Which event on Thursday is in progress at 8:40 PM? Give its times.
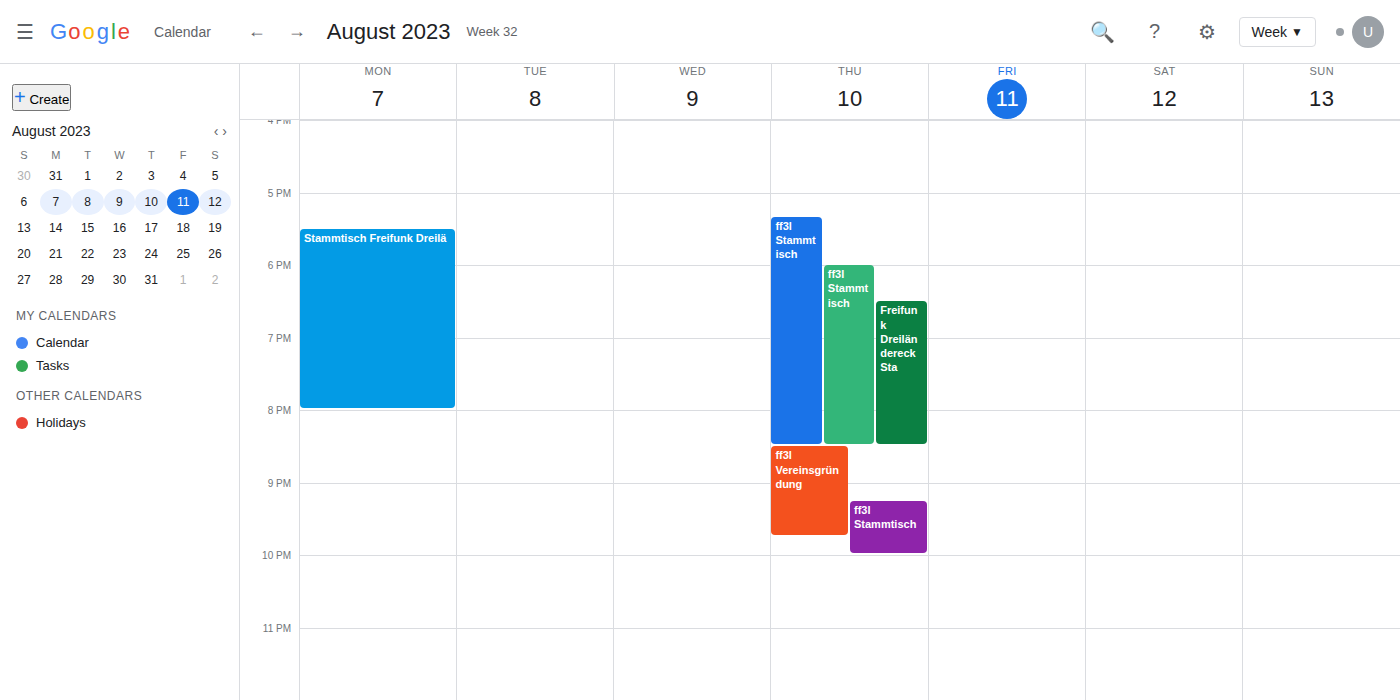
"ff3l Vereinsgründung", 8:30 PM to 9:45 PM